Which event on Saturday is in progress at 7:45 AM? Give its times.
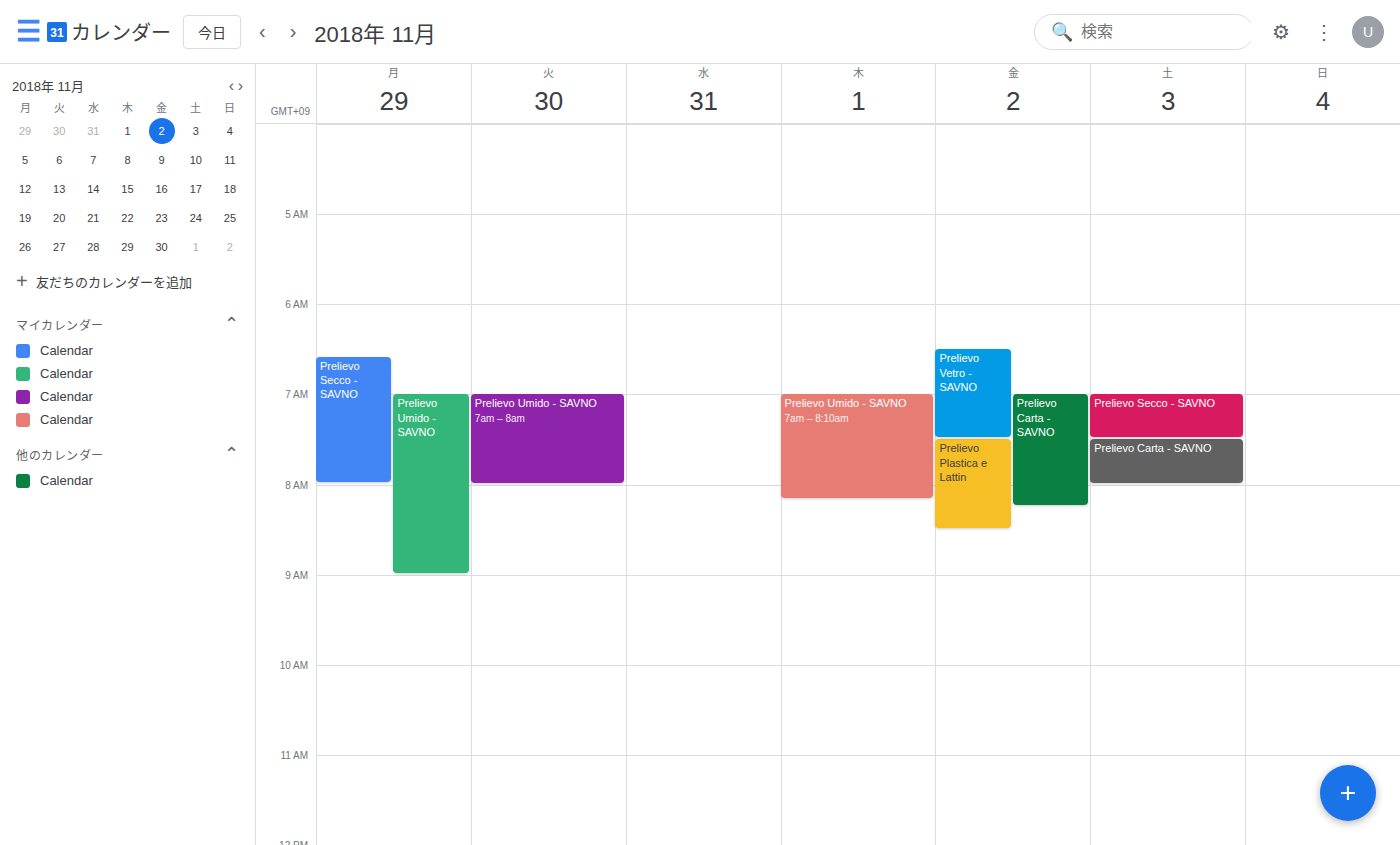
"Prelievo Carta - SAVNO", 7:30 AM to 8:00 AM